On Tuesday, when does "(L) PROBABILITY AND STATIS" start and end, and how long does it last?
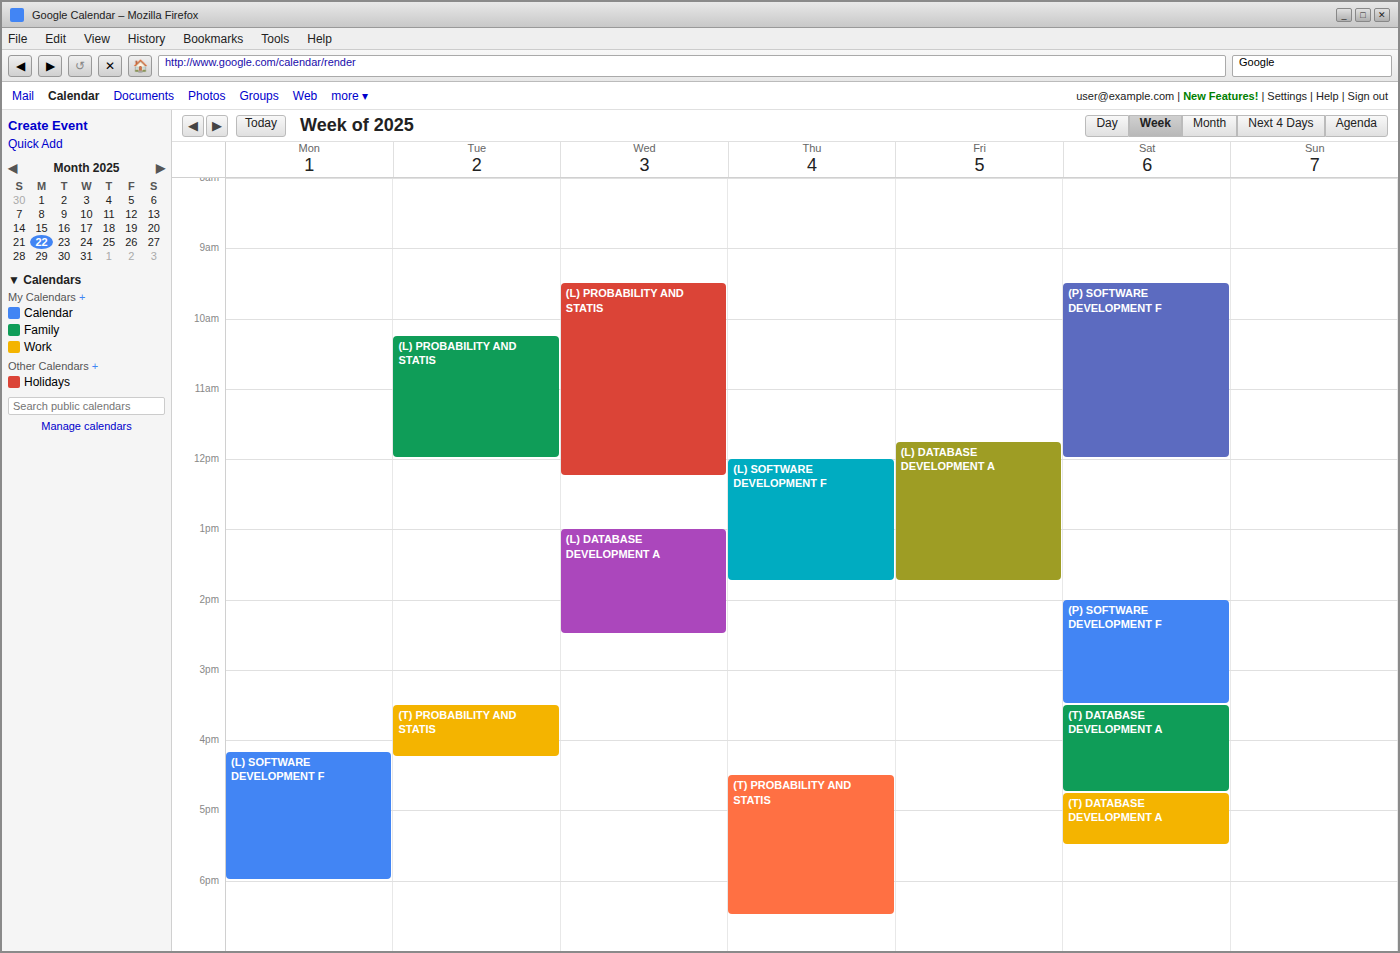
10:15 AM to 12:00 PM, 1 hour 45 minutes